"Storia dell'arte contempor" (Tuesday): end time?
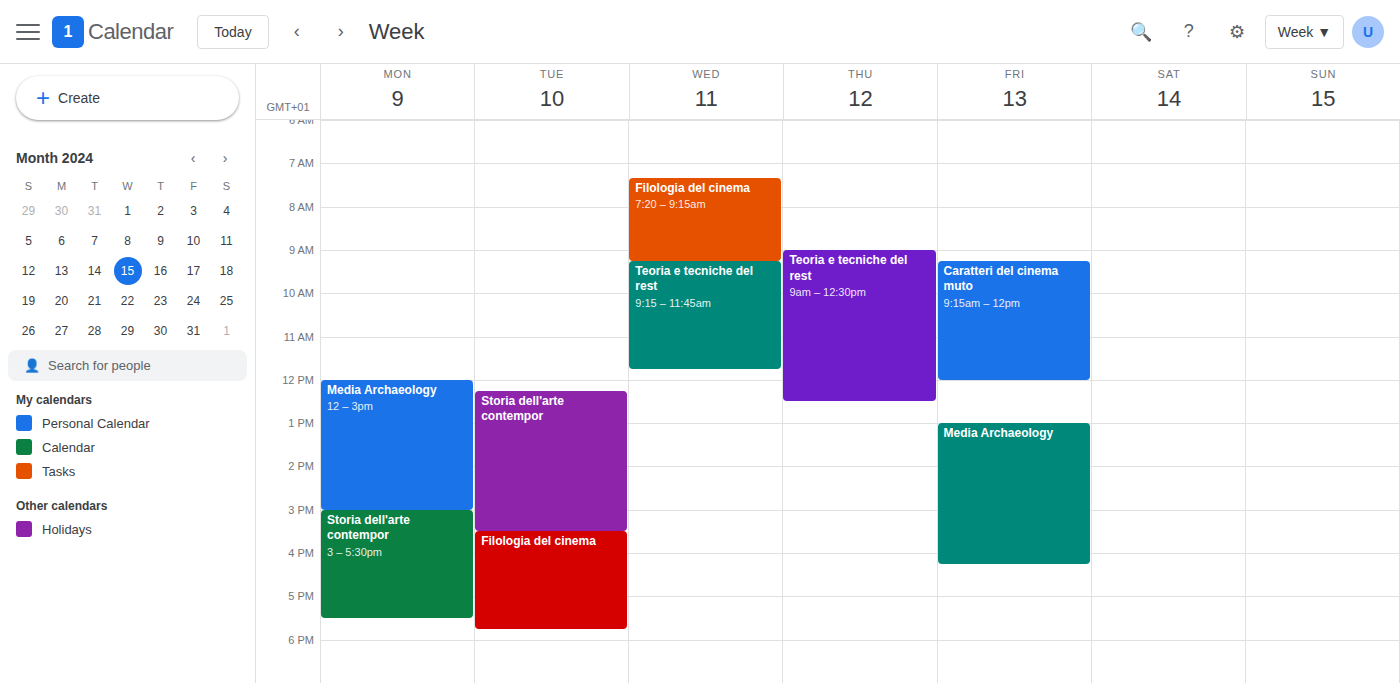
3:30 PM